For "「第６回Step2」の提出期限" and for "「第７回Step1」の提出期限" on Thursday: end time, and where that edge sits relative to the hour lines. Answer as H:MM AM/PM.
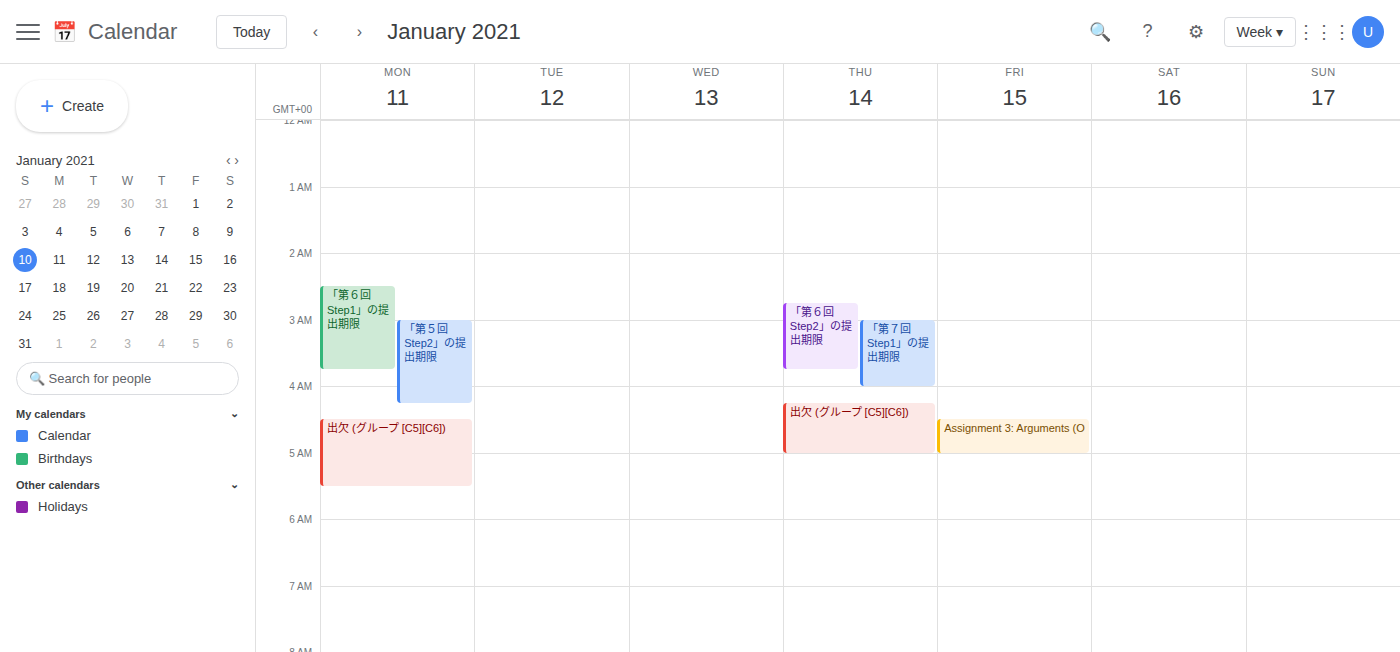
"「第６回Step2」の提出期限": 3:45 AM, neither: three quarters of the way from the 3 AM line to the 4 AM line. "「第７回Step1」の提出期限": 4:00 AM, exactly on the 4 AM line.